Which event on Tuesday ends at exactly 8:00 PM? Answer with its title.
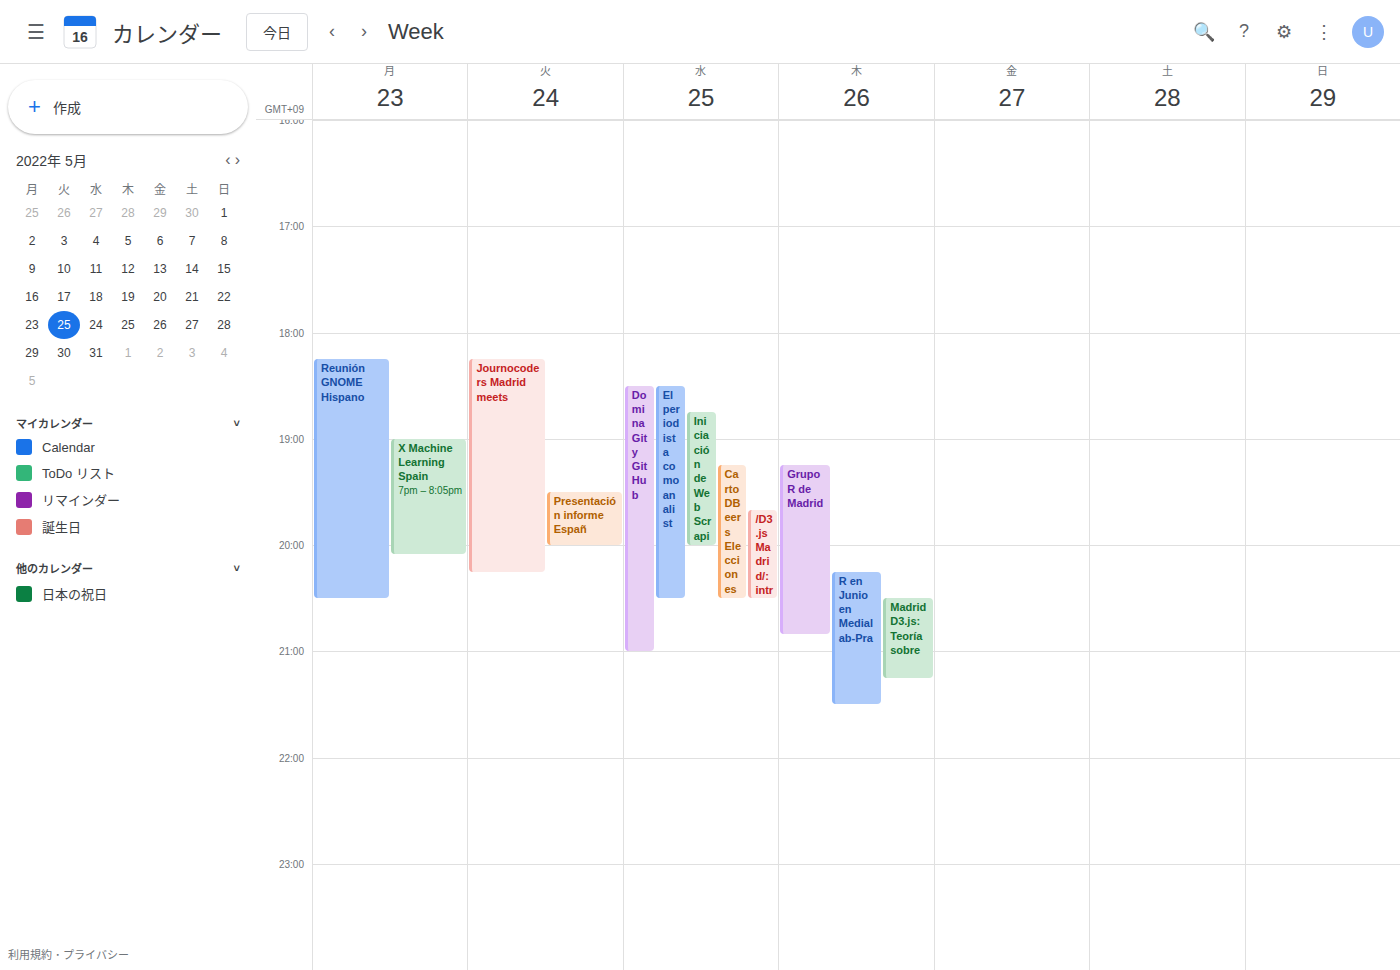
"Presentación informe Españ"